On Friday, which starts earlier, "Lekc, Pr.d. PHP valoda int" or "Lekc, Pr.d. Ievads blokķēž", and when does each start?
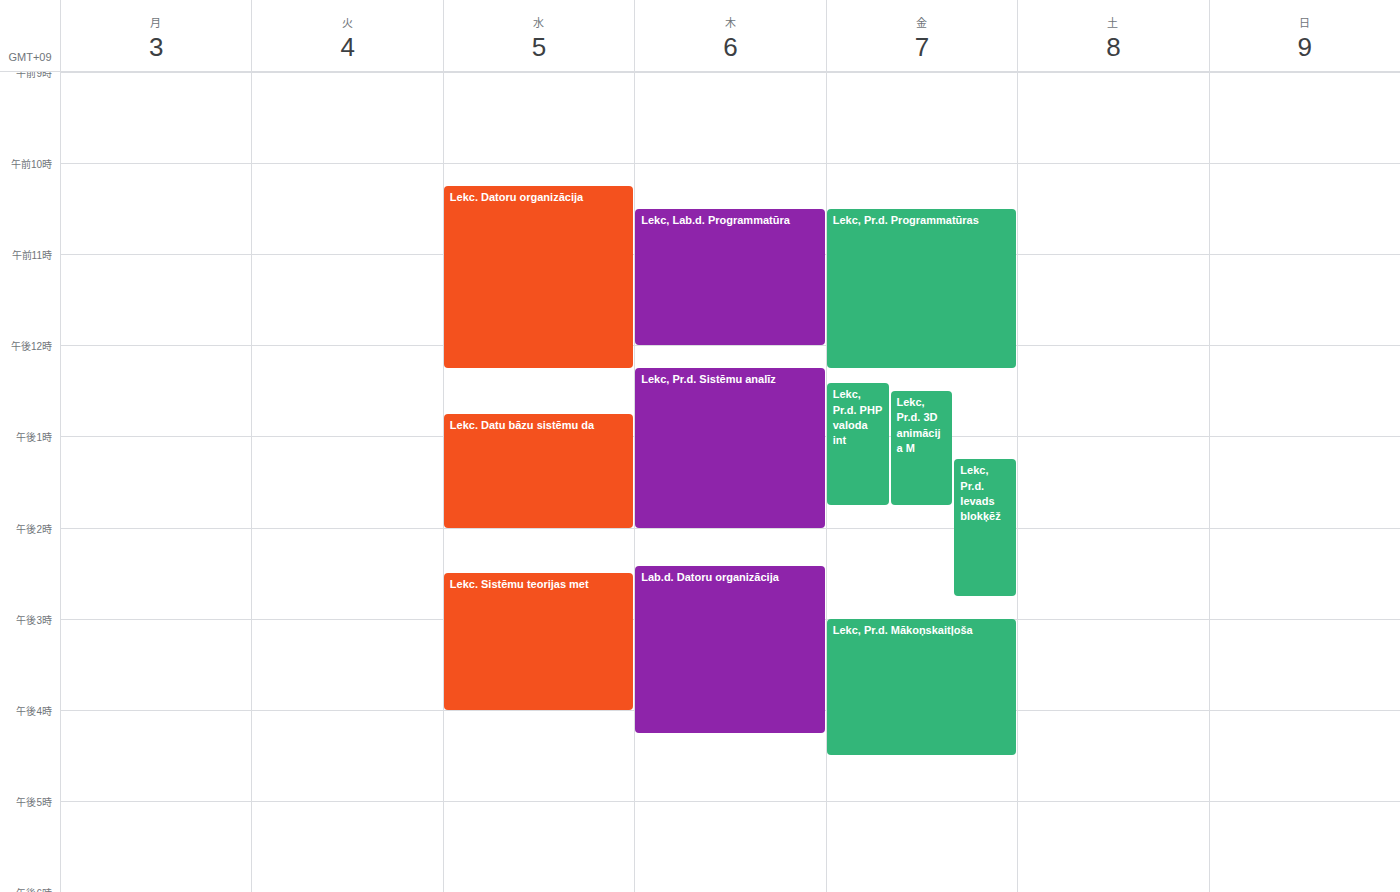
"Lekc, Pr.d. PHP valoda int" 12:25; "Lekc, Pr.d. Ievads blokķēž" 13:15.